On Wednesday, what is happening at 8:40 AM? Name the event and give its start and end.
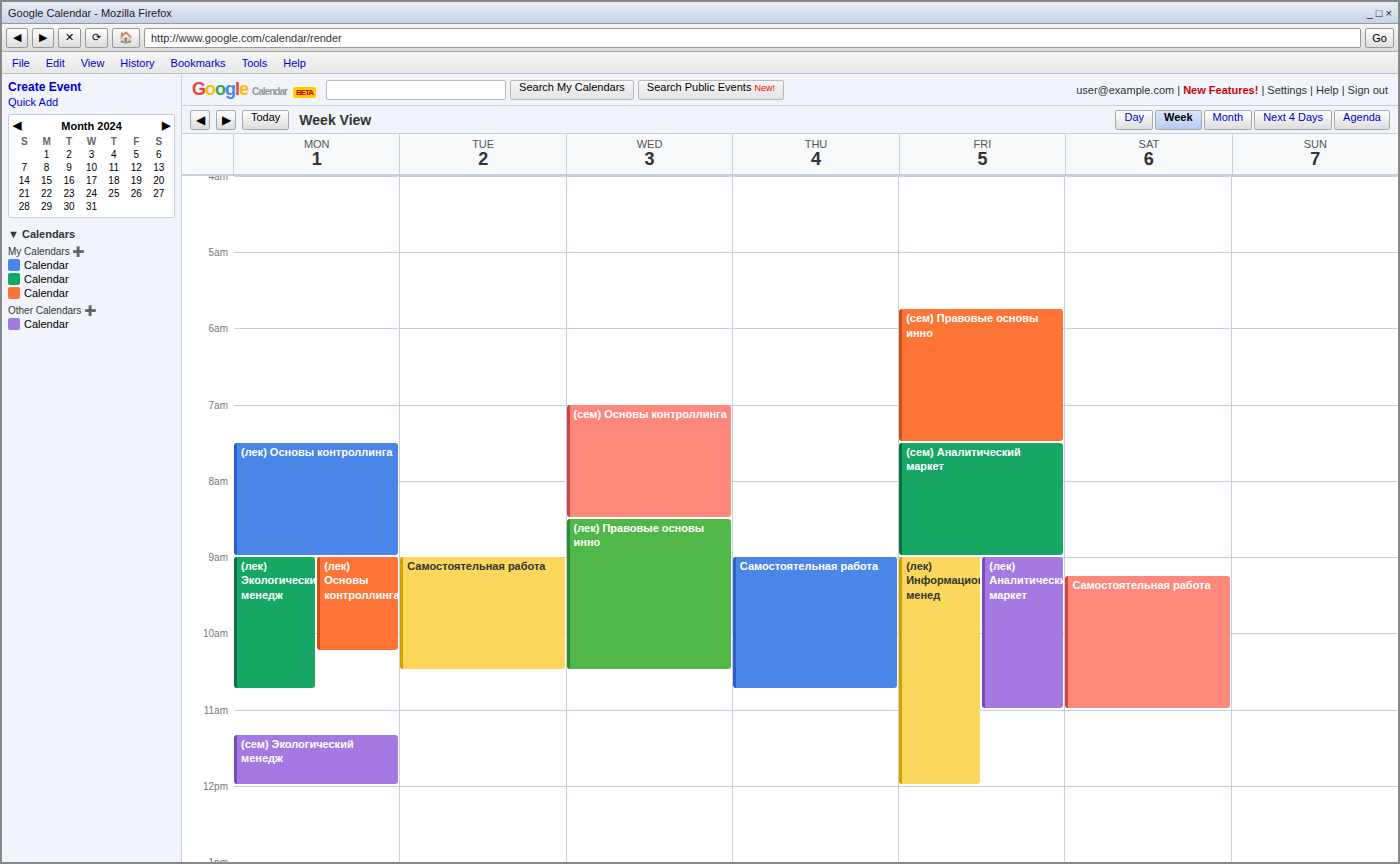
"(лек) Правовые основы инно", 8:30 AM to 10:30 AM